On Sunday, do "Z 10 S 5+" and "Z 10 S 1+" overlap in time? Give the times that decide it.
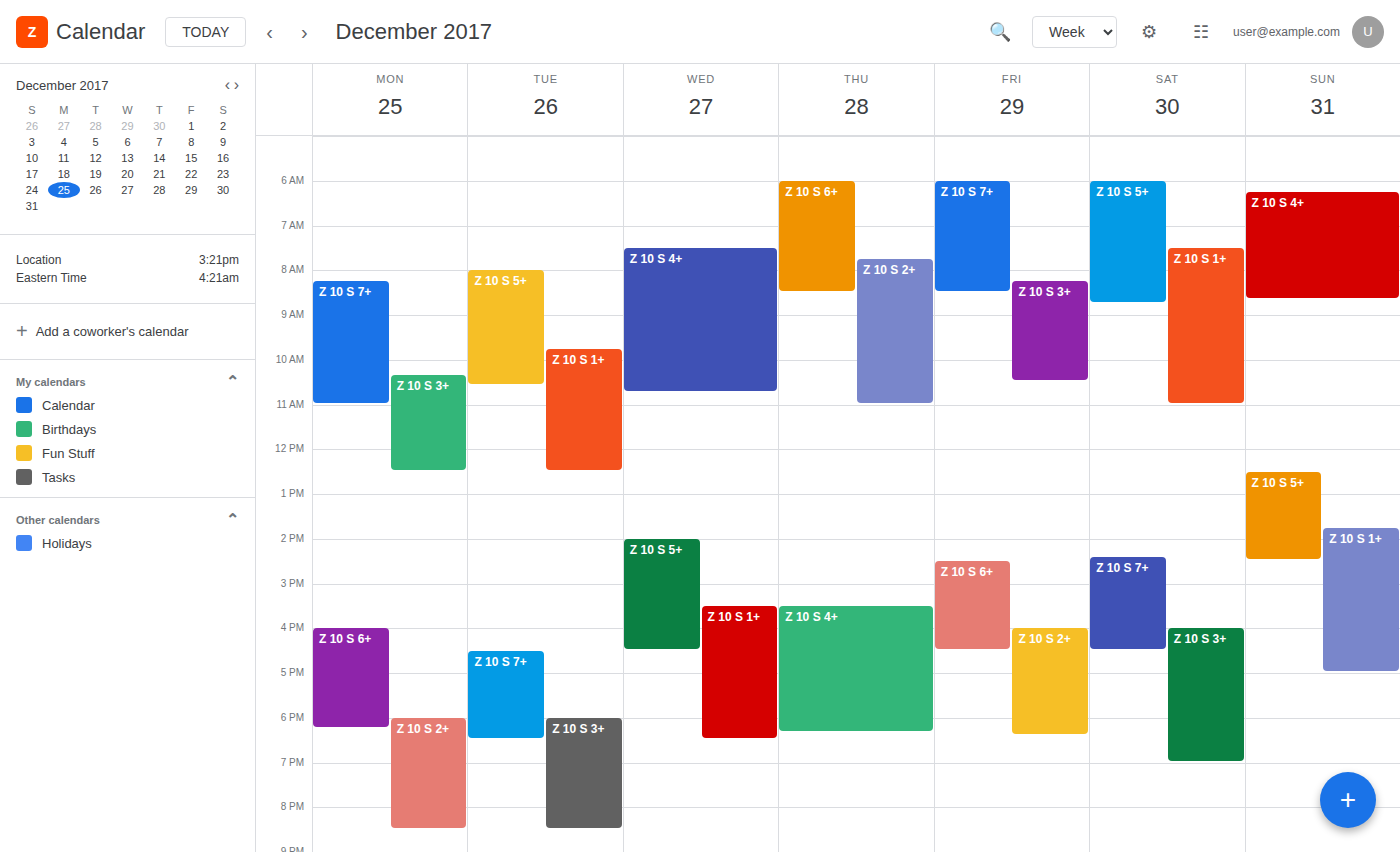
"Z 10 S 1+" starts at 1:45 PM, before "Z 10 S 5+" ends at 2:30 PM -- they overlap.